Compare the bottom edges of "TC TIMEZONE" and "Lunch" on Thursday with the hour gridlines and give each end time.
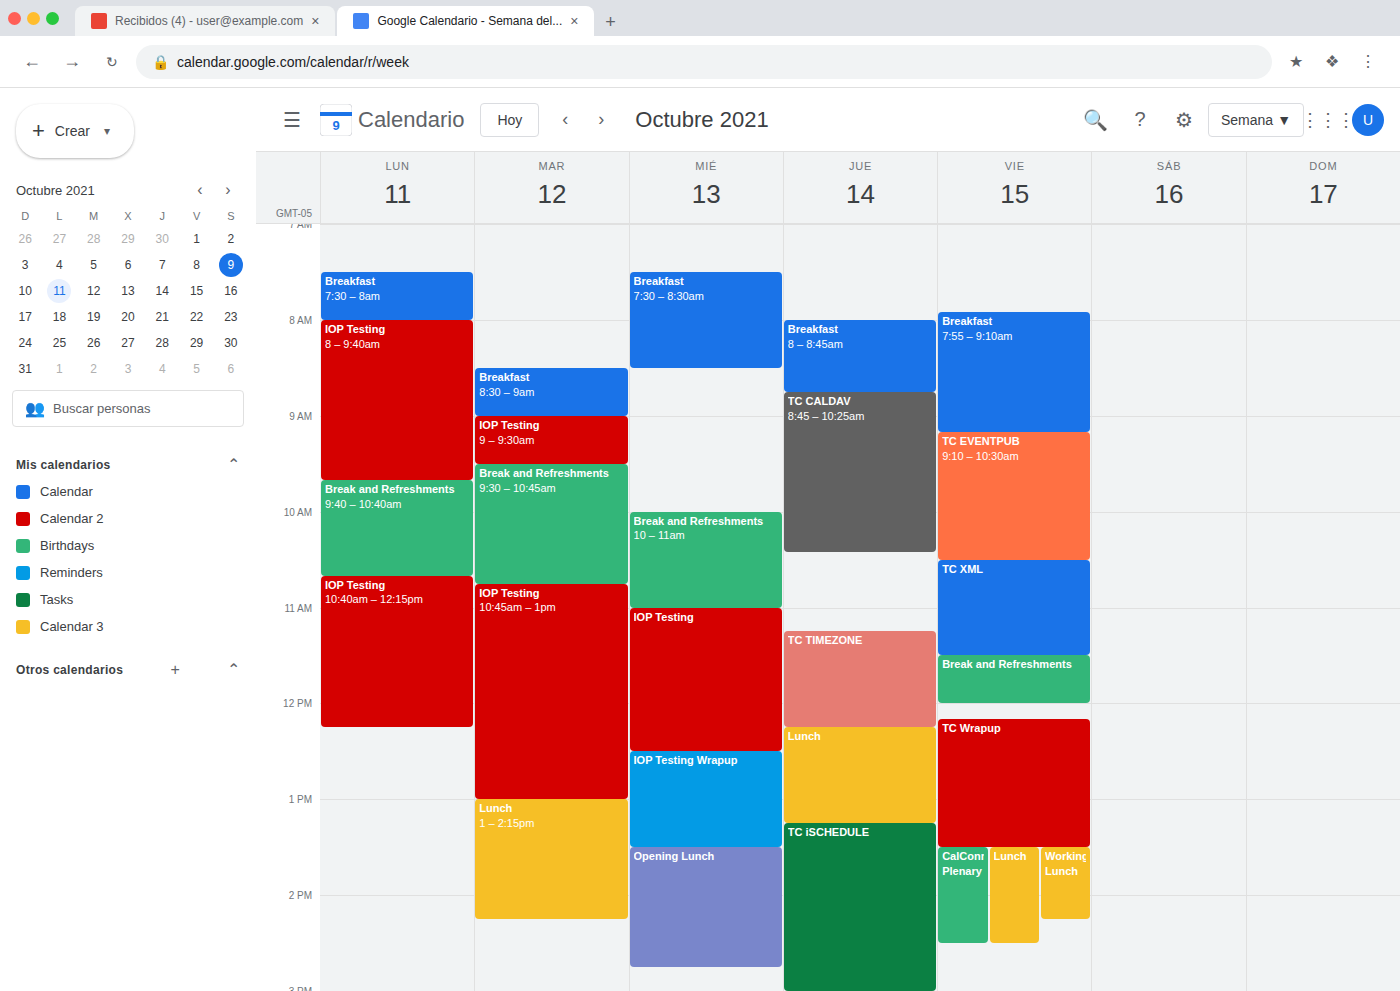
"TC TIMEZONE": 12:15 PM, neither: a quarter of the way from the 12 PM line to the 1 PM line. "Lunch": 1:15 PM, neither: a quarter of the way from the 1 PM line to the 2 PM line.